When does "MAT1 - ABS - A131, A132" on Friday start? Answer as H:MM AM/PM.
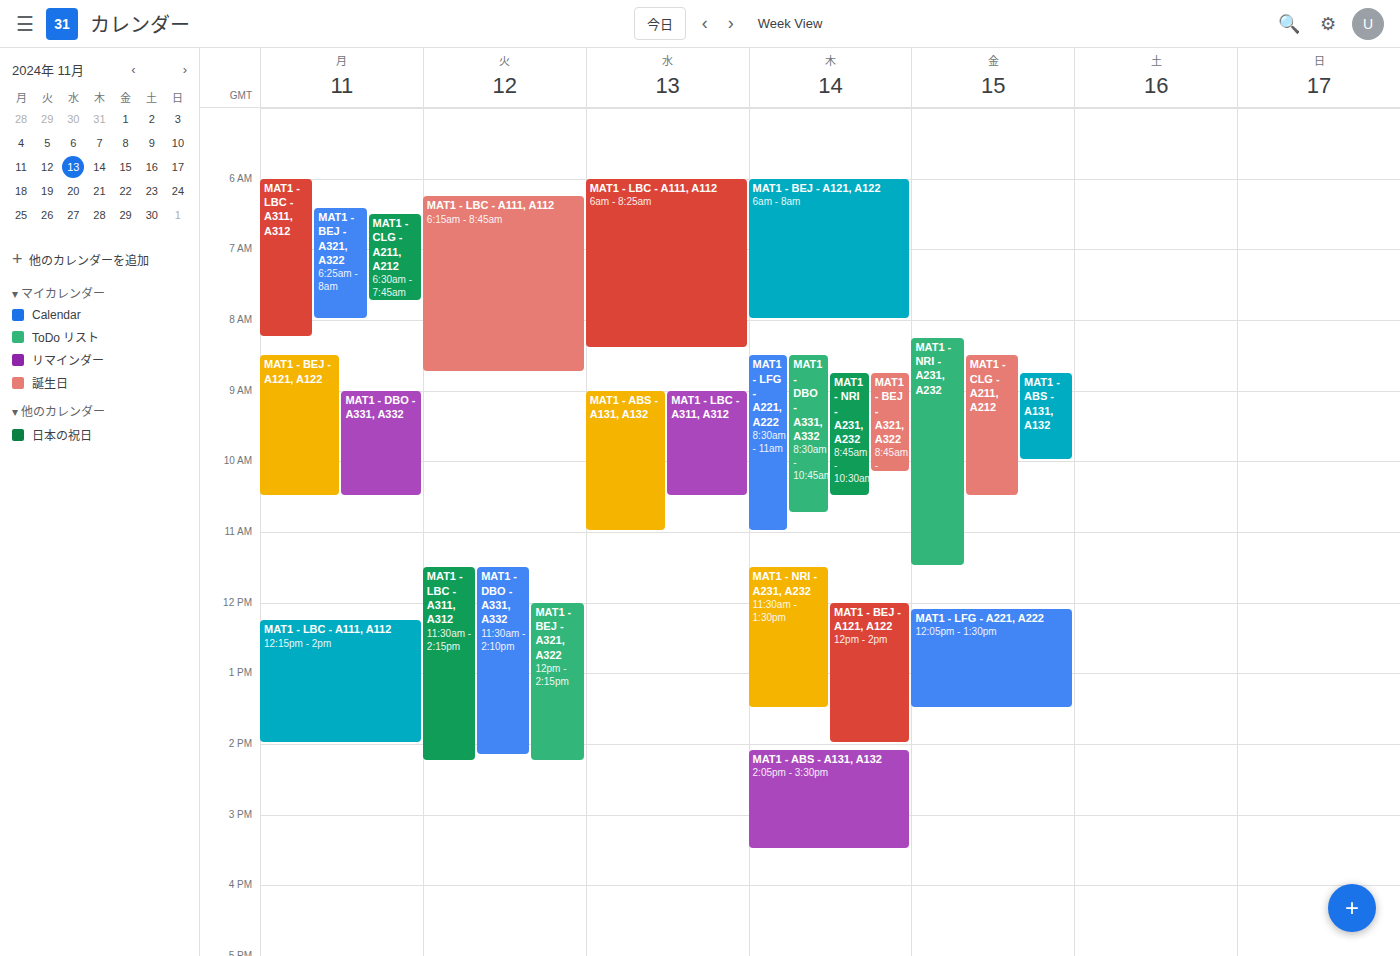
8:45 AM